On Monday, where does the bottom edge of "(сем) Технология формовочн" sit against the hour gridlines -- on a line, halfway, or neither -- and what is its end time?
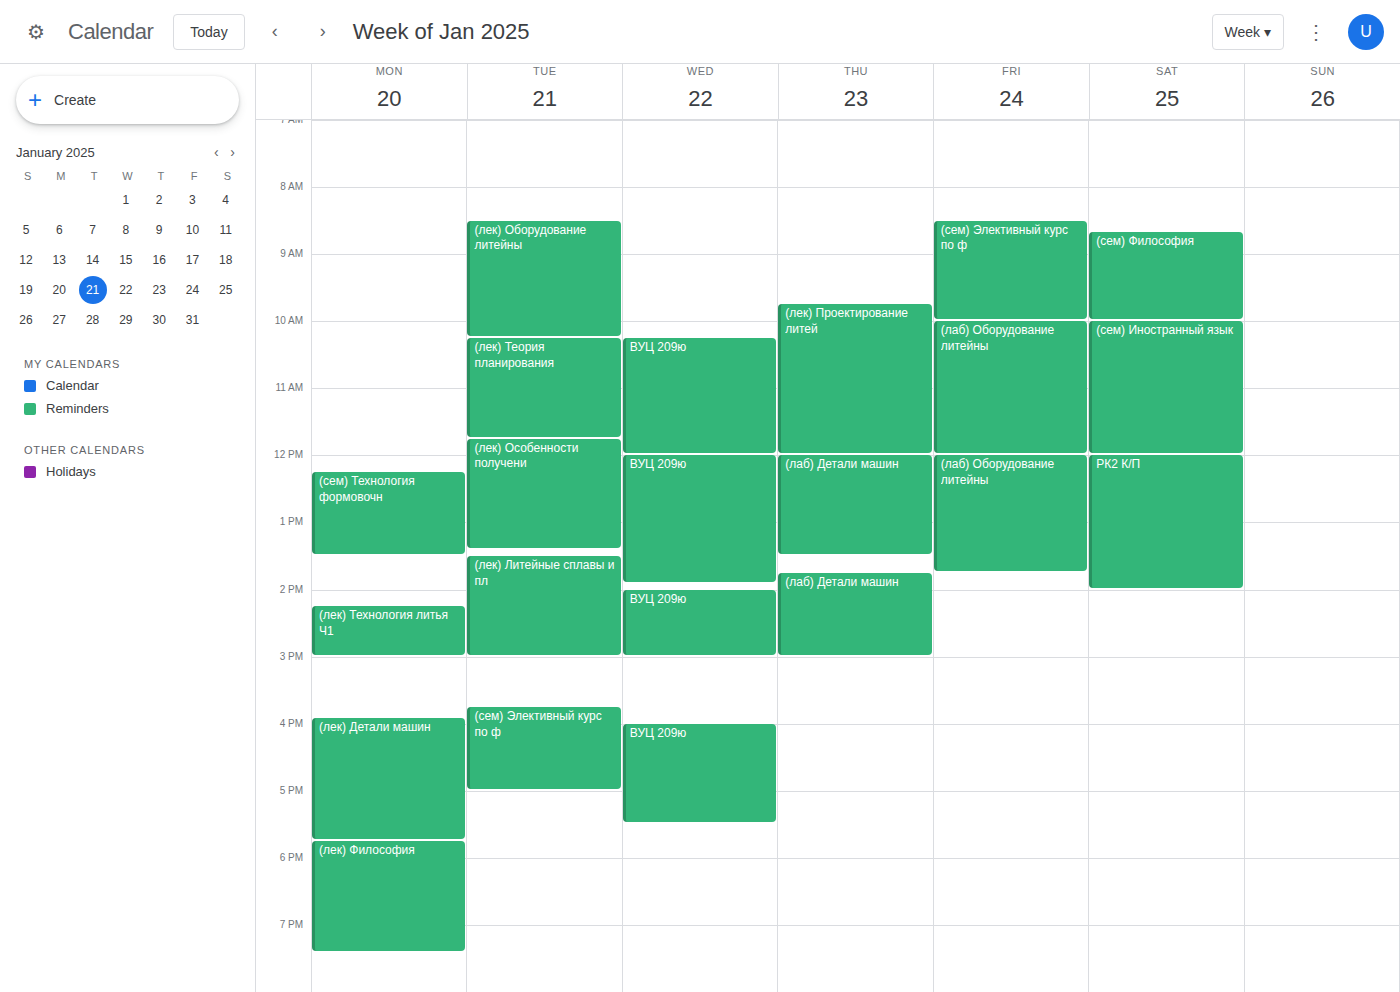
1:30 PM -- halfway between the 1 PM and 2 PM lines.